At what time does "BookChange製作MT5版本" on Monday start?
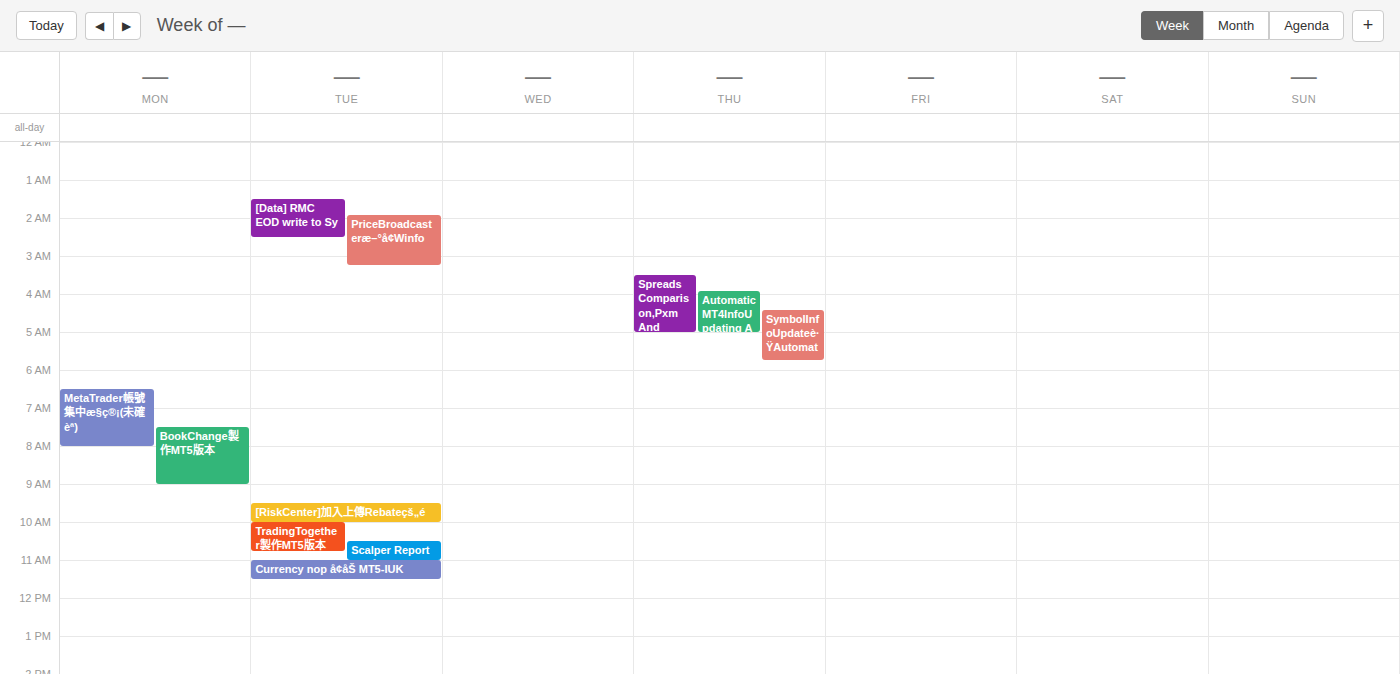
7:30 AM